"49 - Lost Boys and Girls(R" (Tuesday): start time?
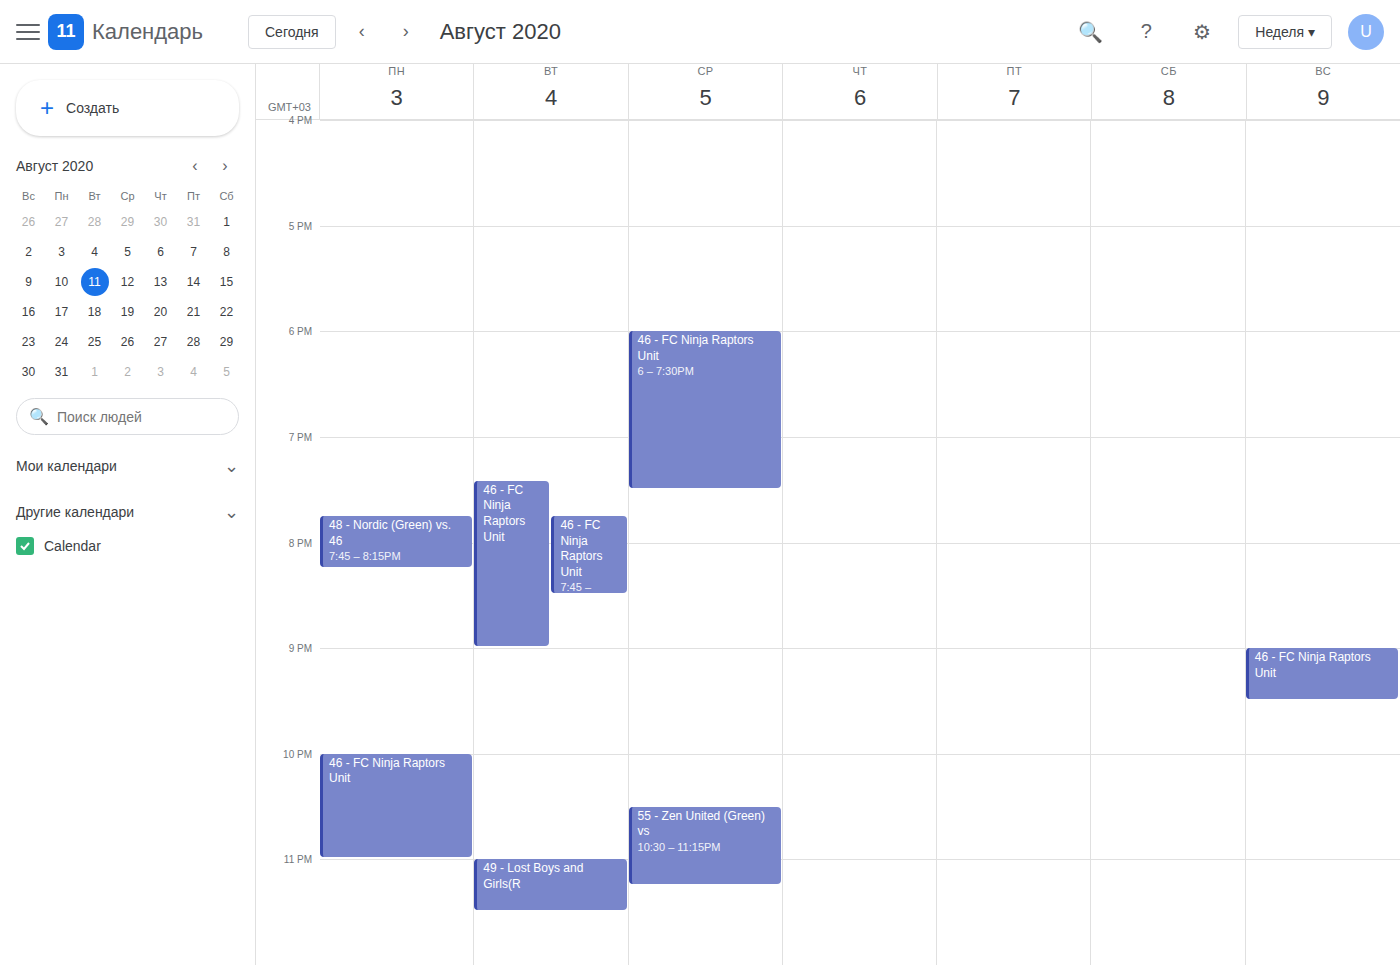
11:00 PM